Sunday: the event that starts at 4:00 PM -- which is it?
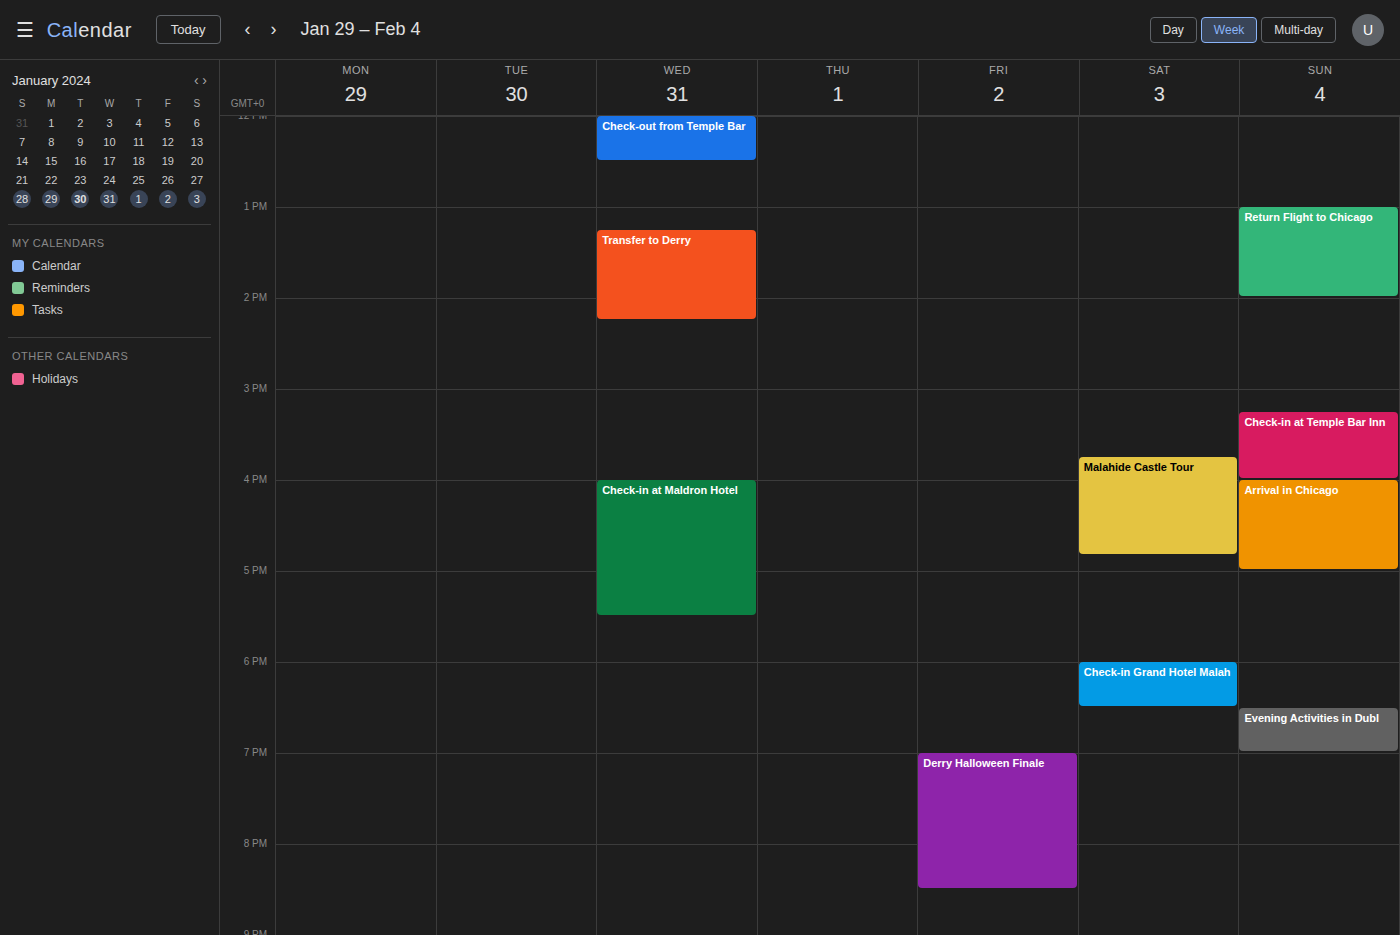
"Arrival in Chicago"